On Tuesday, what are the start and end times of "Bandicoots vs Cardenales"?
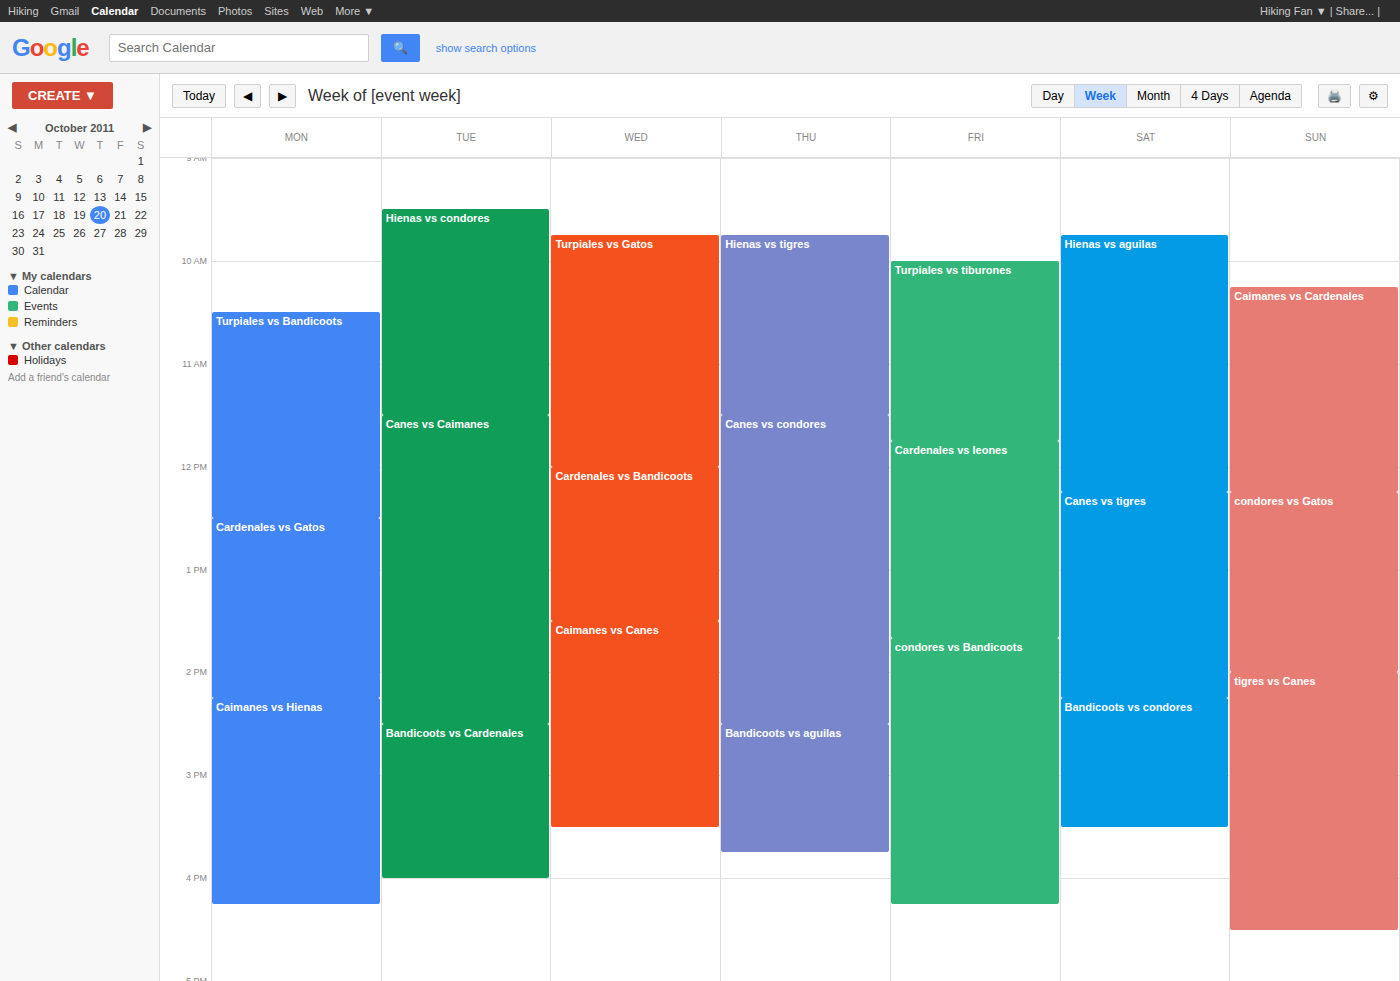
2:30 PM to 4:00 PM